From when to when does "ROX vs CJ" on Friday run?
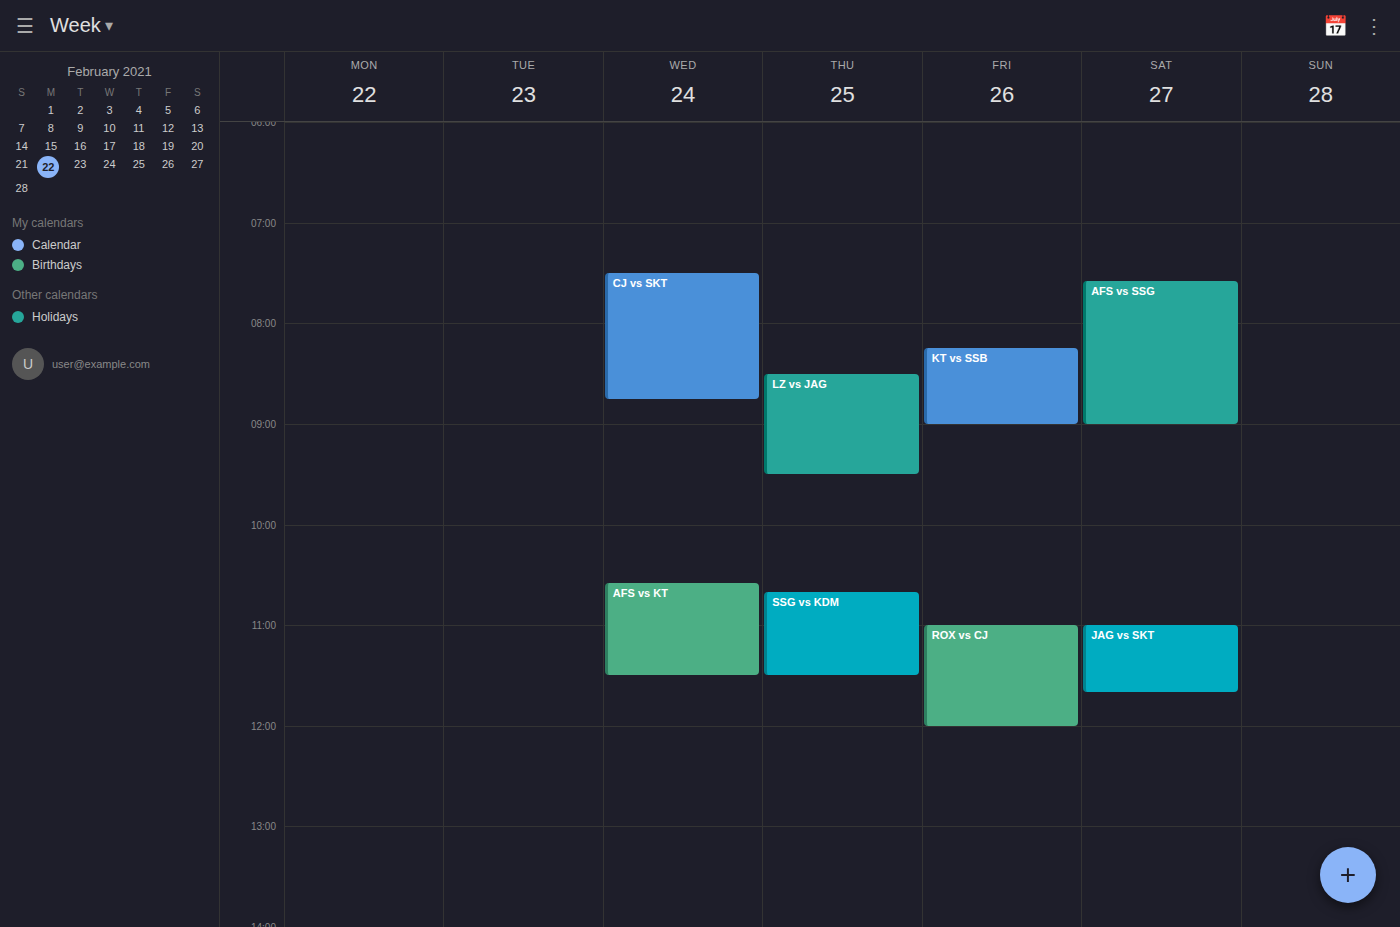
11:00 AM to 12:00 PM